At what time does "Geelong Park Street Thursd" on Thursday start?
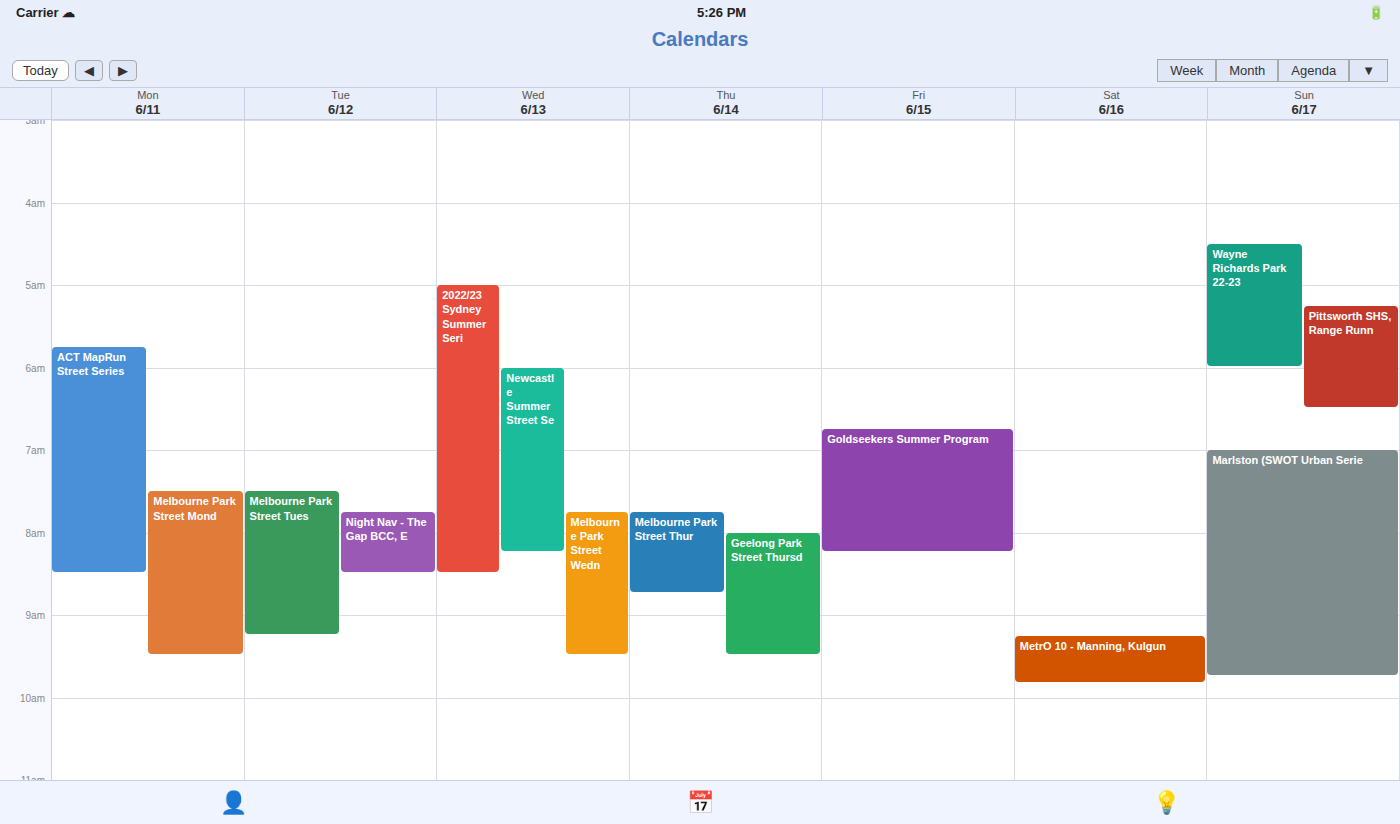
8:00 AM